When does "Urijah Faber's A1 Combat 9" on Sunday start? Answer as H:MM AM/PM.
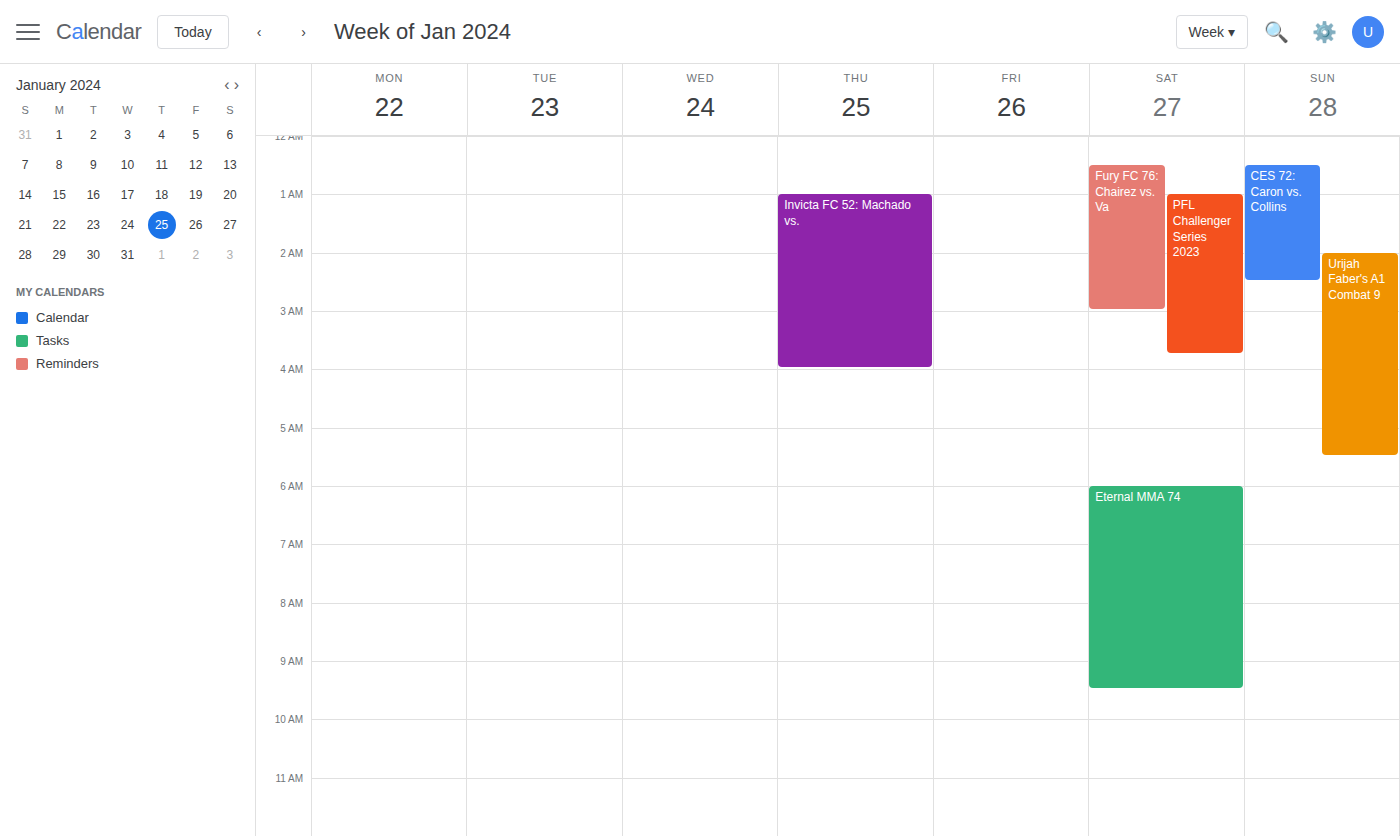
2:00 AM